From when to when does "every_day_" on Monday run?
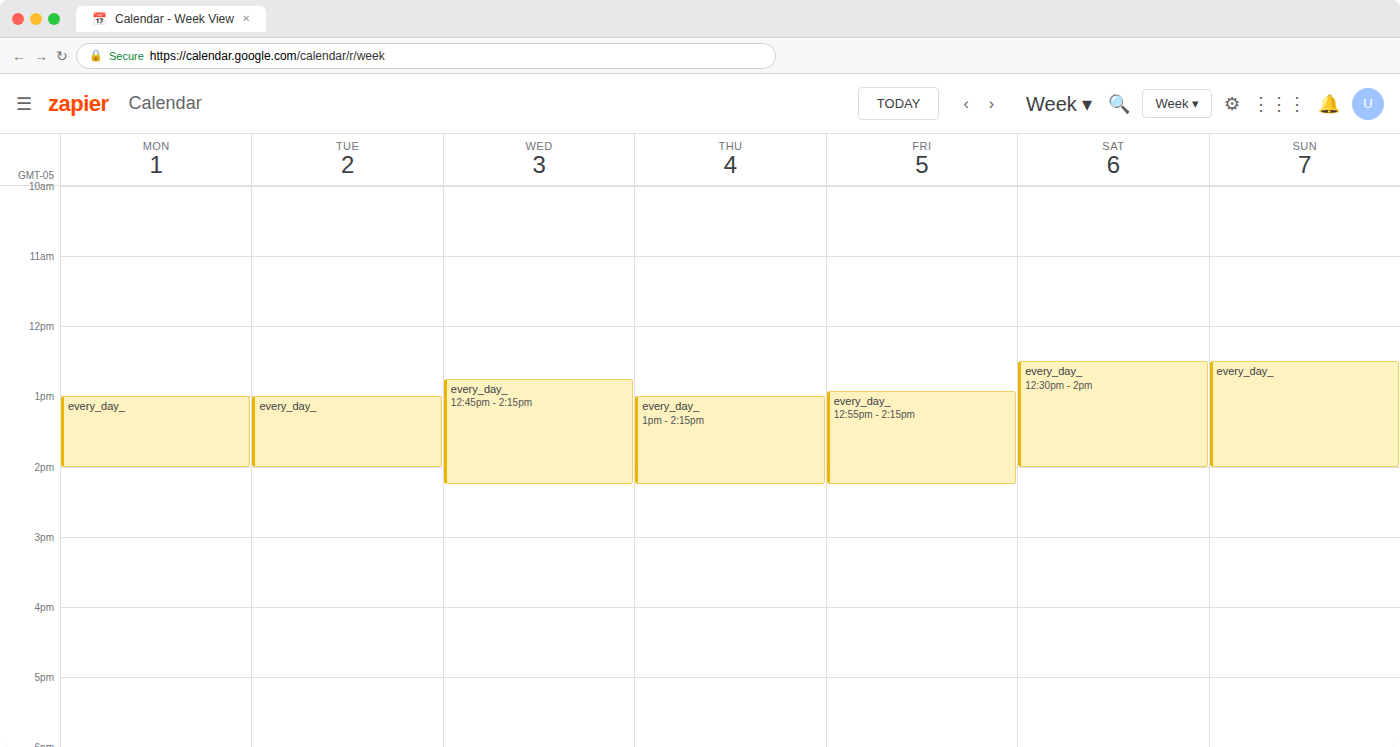
13:00 to 14:00